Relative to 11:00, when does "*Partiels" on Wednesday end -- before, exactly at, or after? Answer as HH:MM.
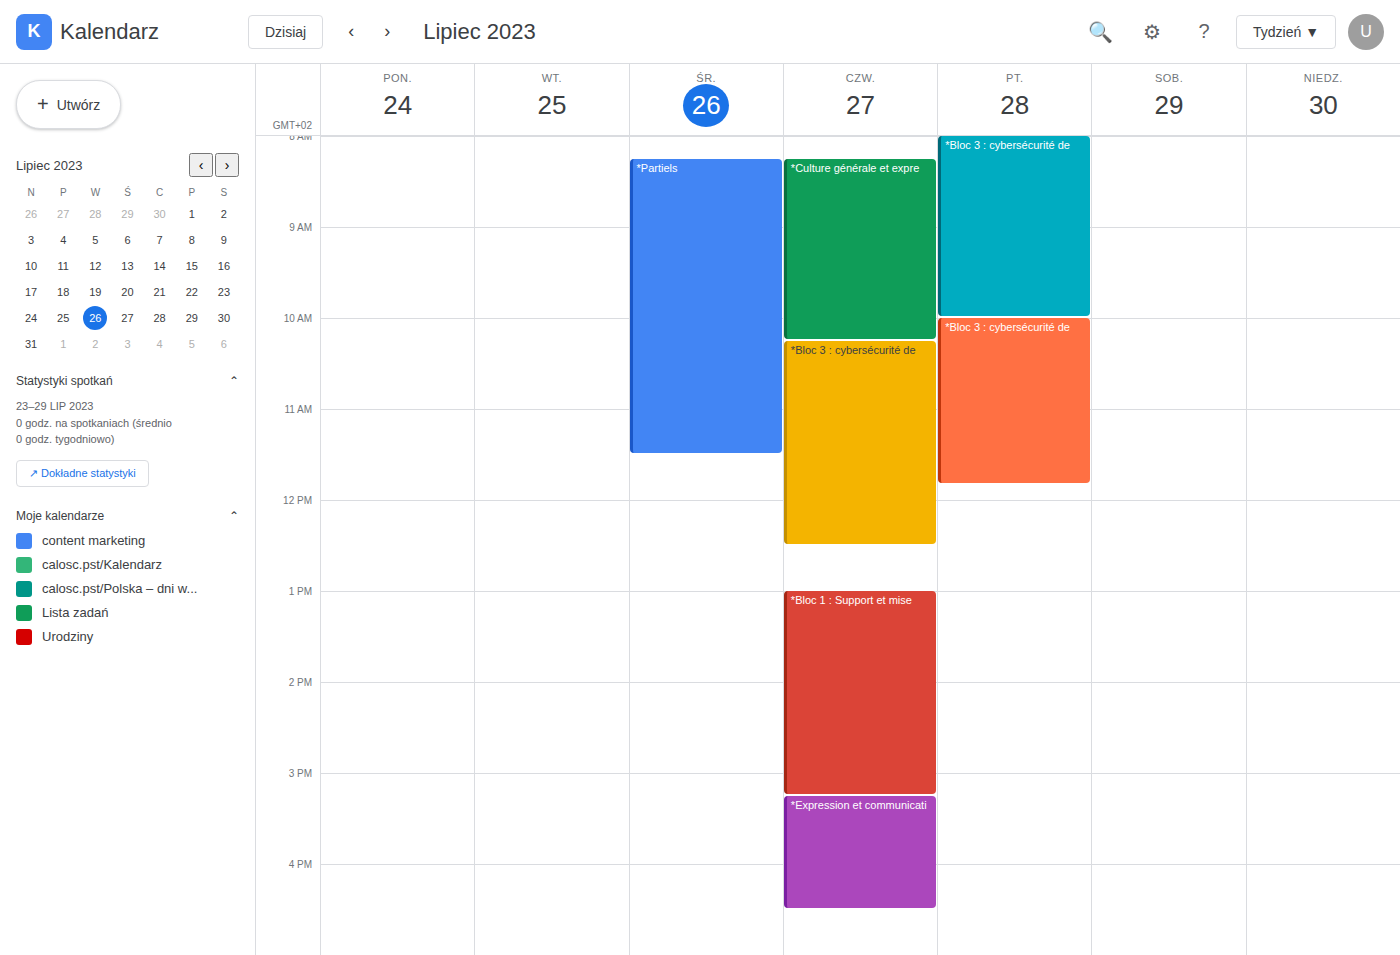
11:30 -- after 11:00, 30 minutes below the 11:00 line.